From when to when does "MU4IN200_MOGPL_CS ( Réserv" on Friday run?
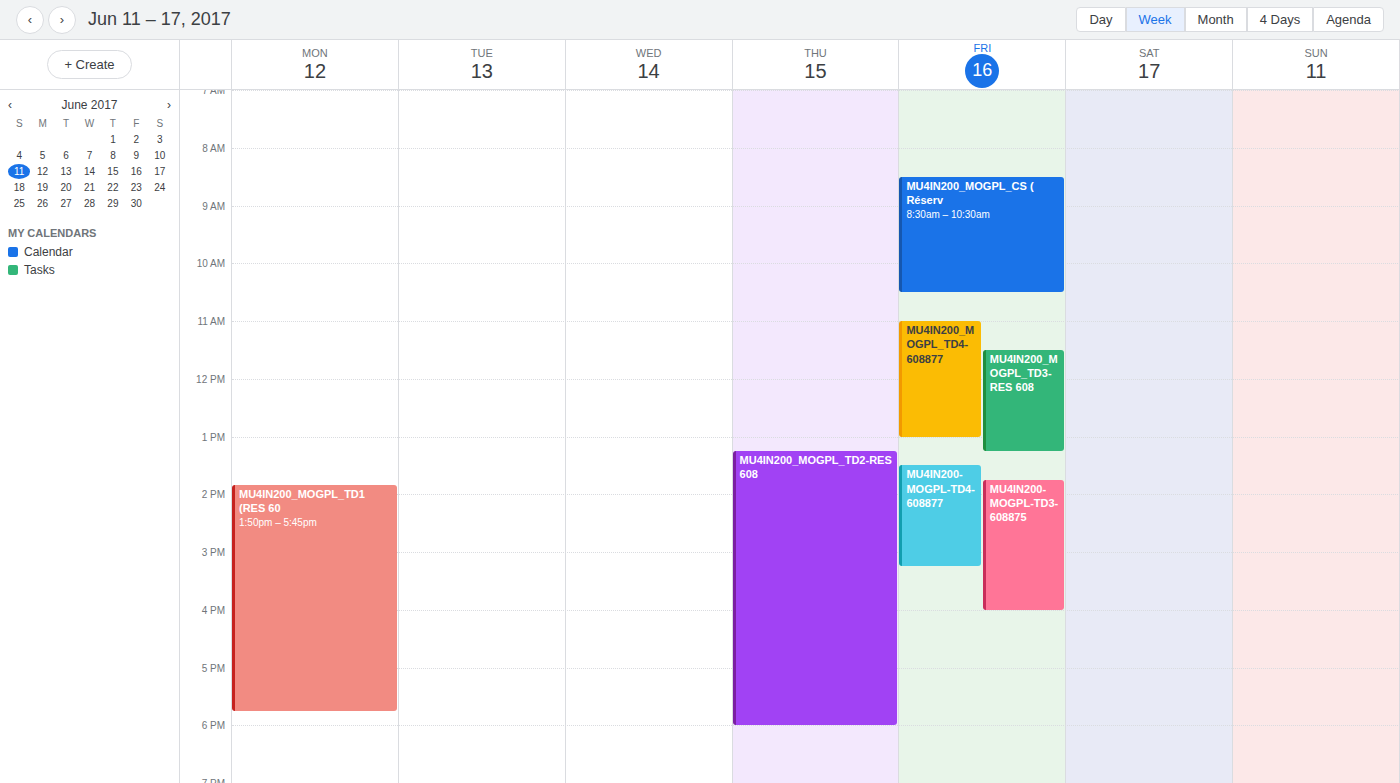
8:30 AM to 10:30 AM